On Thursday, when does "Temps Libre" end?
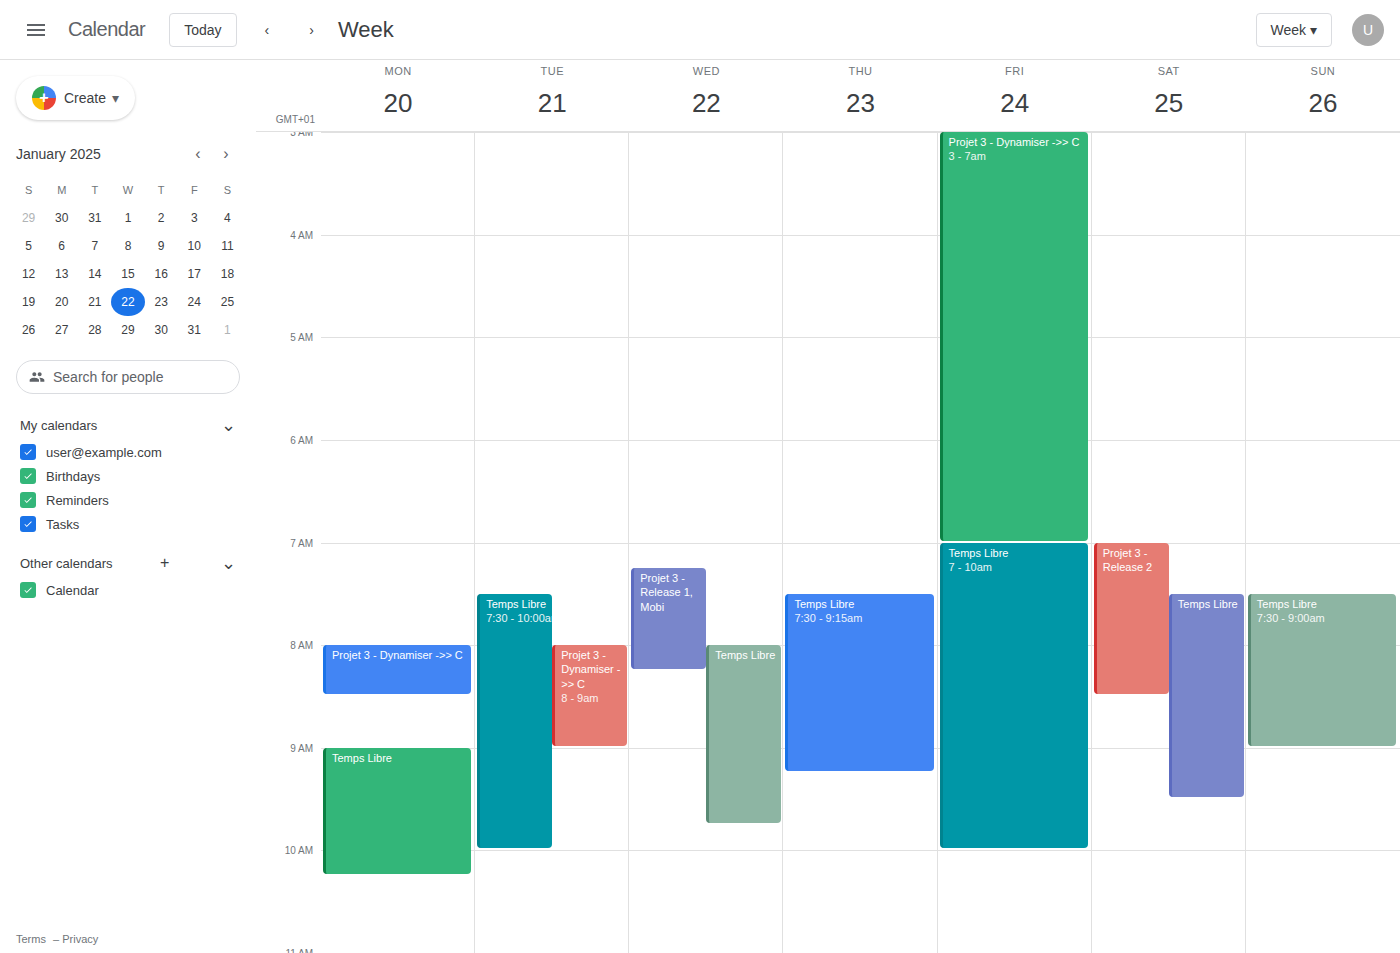
9:15 AM